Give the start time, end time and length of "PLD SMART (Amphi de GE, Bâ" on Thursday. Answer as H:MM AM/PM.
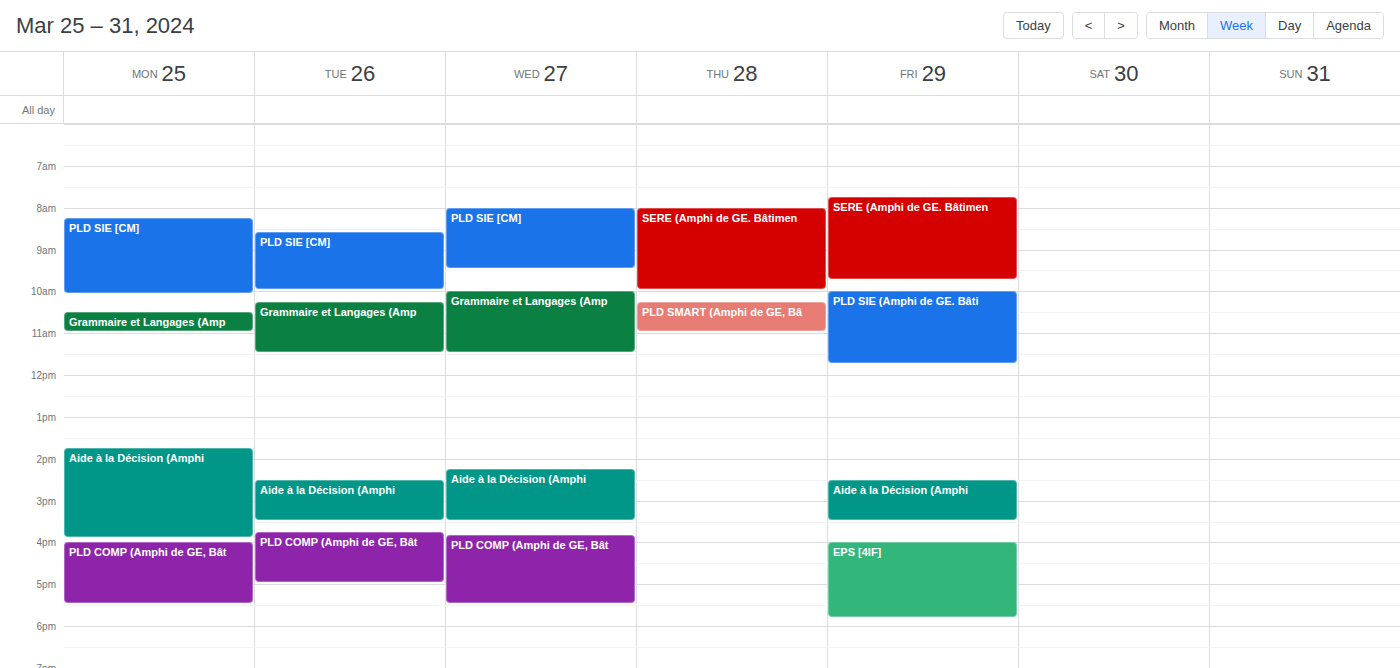
10:15 AM to 11:00 AM, 45 minutes